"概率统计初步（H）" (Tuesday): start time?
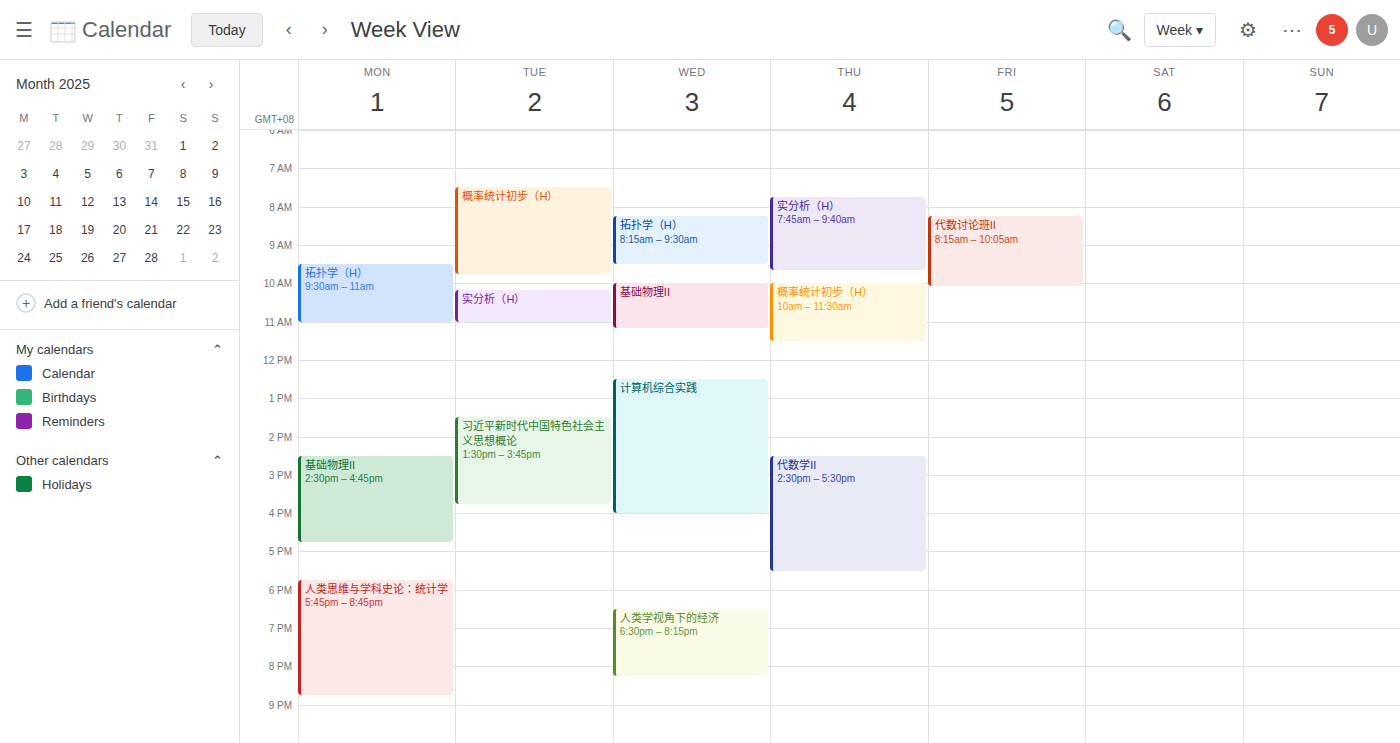
7:30 AM